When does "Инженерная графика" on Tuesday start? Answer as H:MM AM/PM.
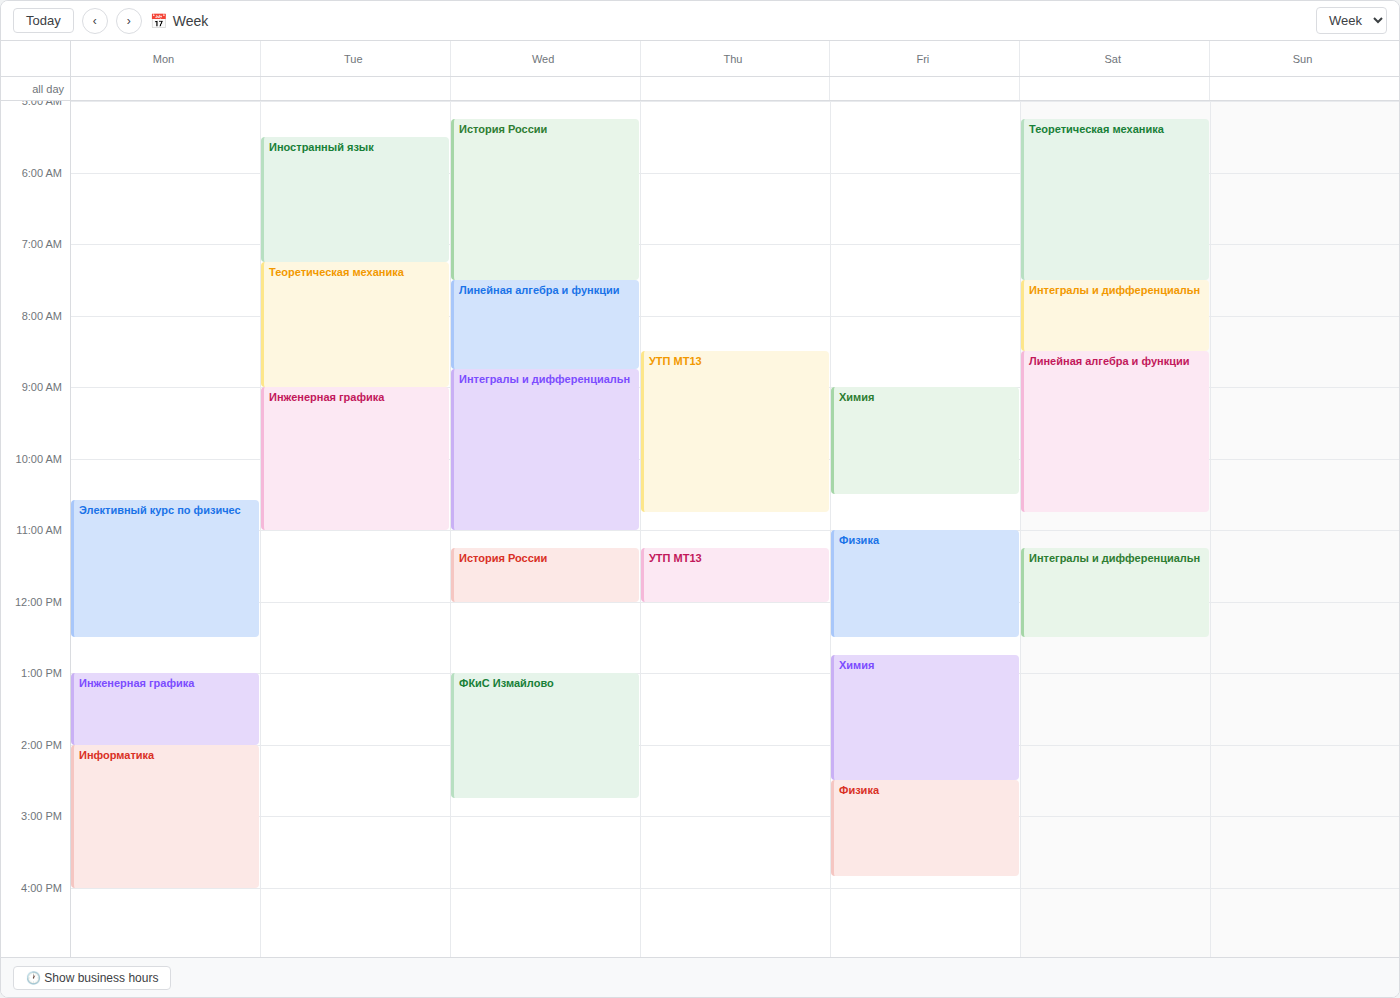
9:00 AM